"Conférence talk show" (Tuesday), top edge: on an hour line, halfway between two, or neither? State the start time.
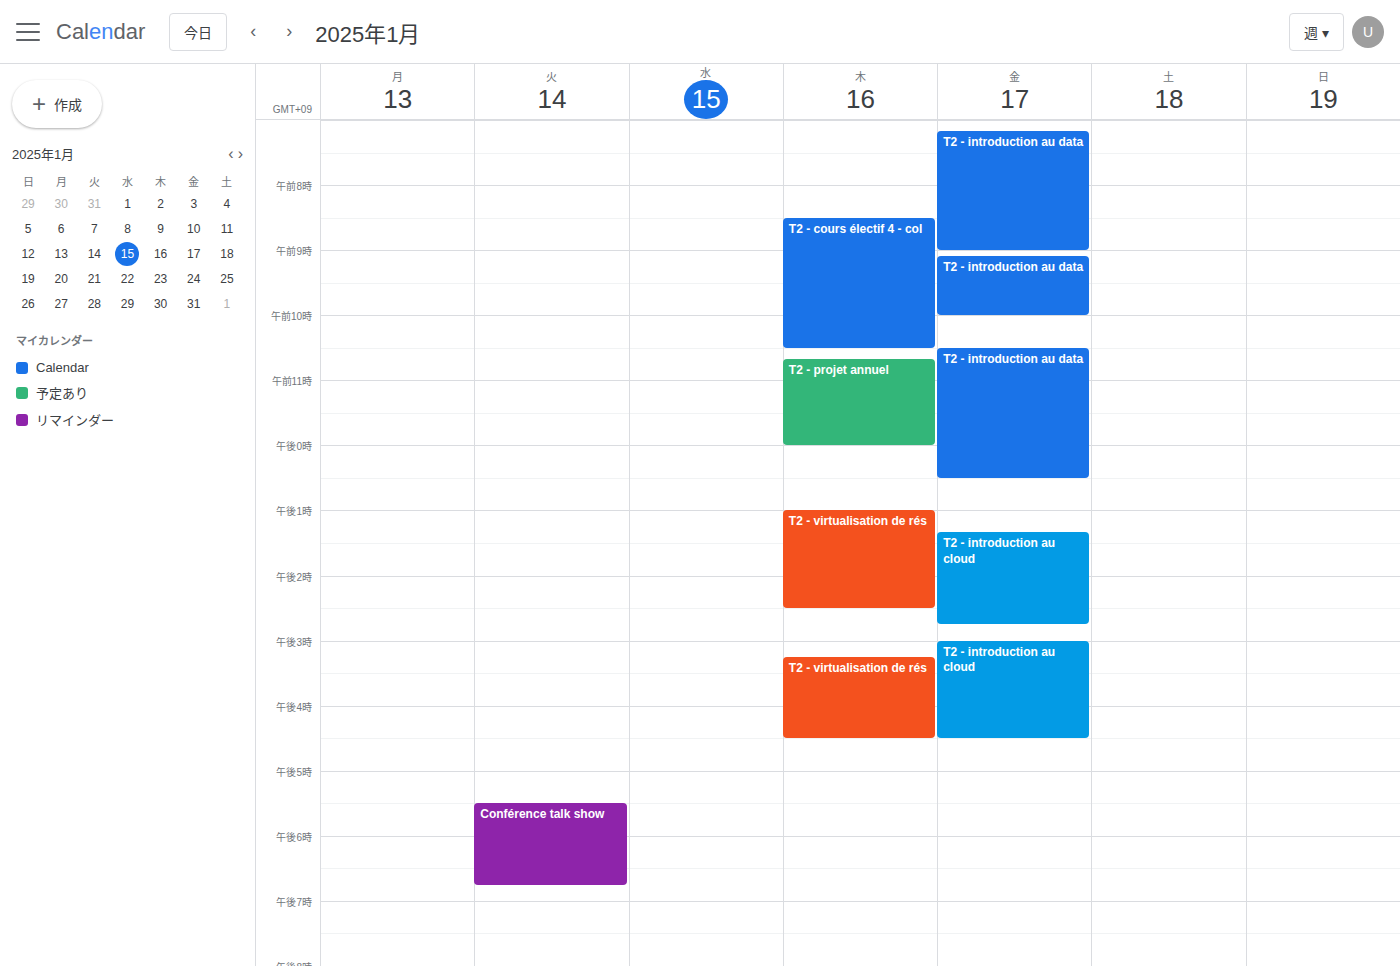
17:30 -- halfway between the 17:00 and 18:00 lines.